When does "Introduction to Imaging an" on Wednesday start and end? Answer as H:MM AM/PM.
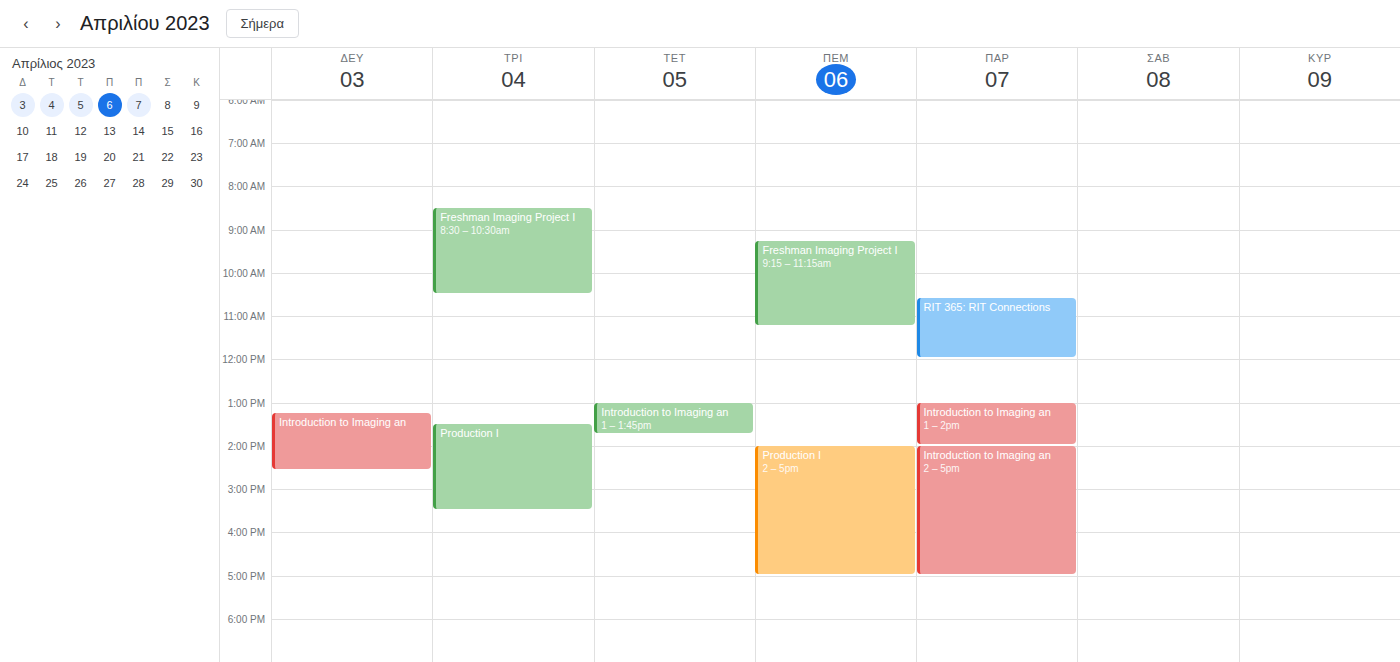
1:00 PM to 1:45 PM